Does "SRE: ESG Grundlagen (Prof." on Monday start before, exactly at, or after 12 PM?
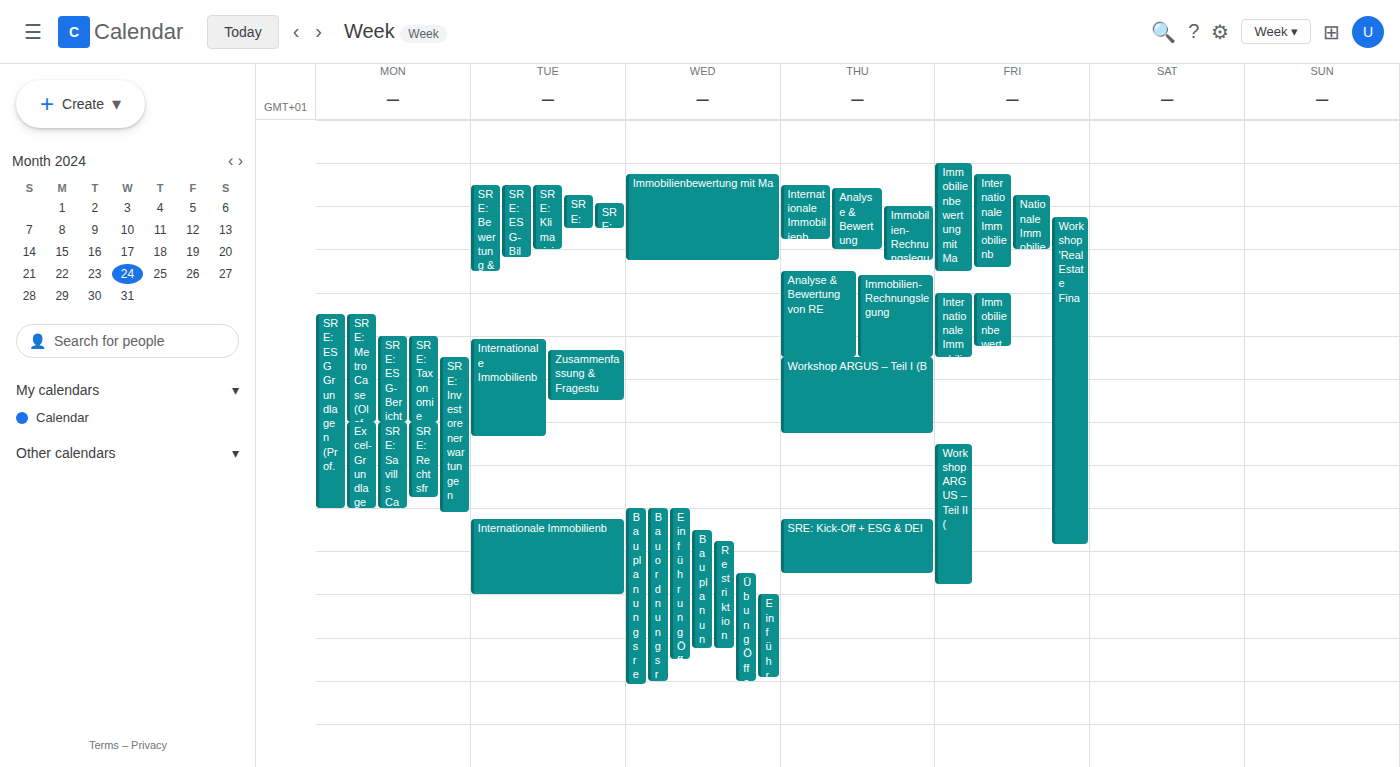
11:30 AM -- before 12 PM, 30 minutes above the 12 PM line.